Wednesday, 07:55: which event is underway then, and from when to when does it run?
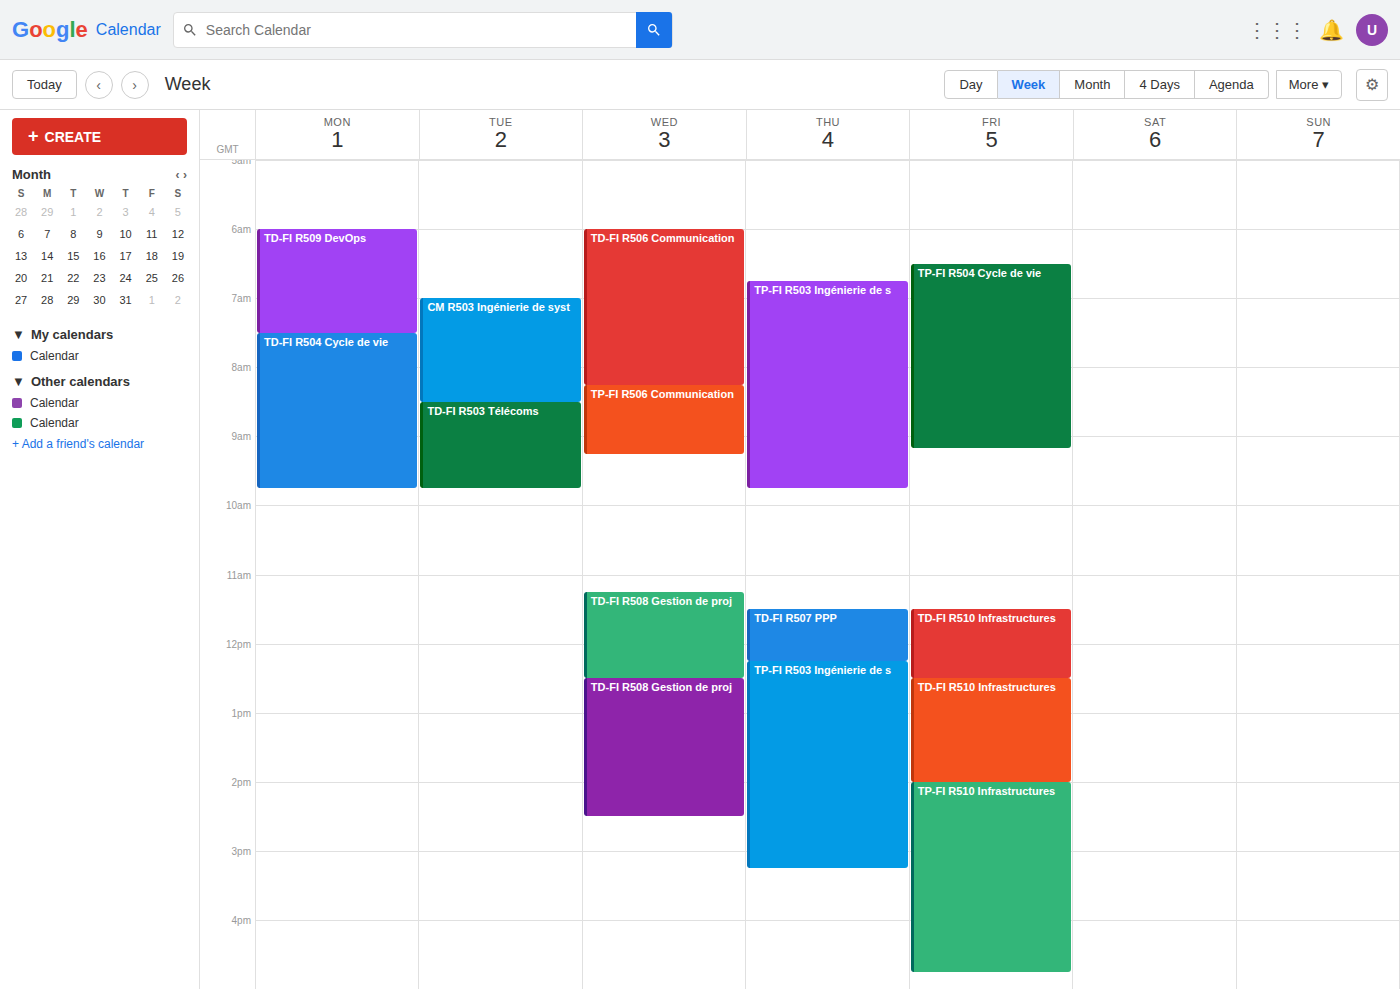
"TD-FI R506 Communication", 06:00 to 08:15